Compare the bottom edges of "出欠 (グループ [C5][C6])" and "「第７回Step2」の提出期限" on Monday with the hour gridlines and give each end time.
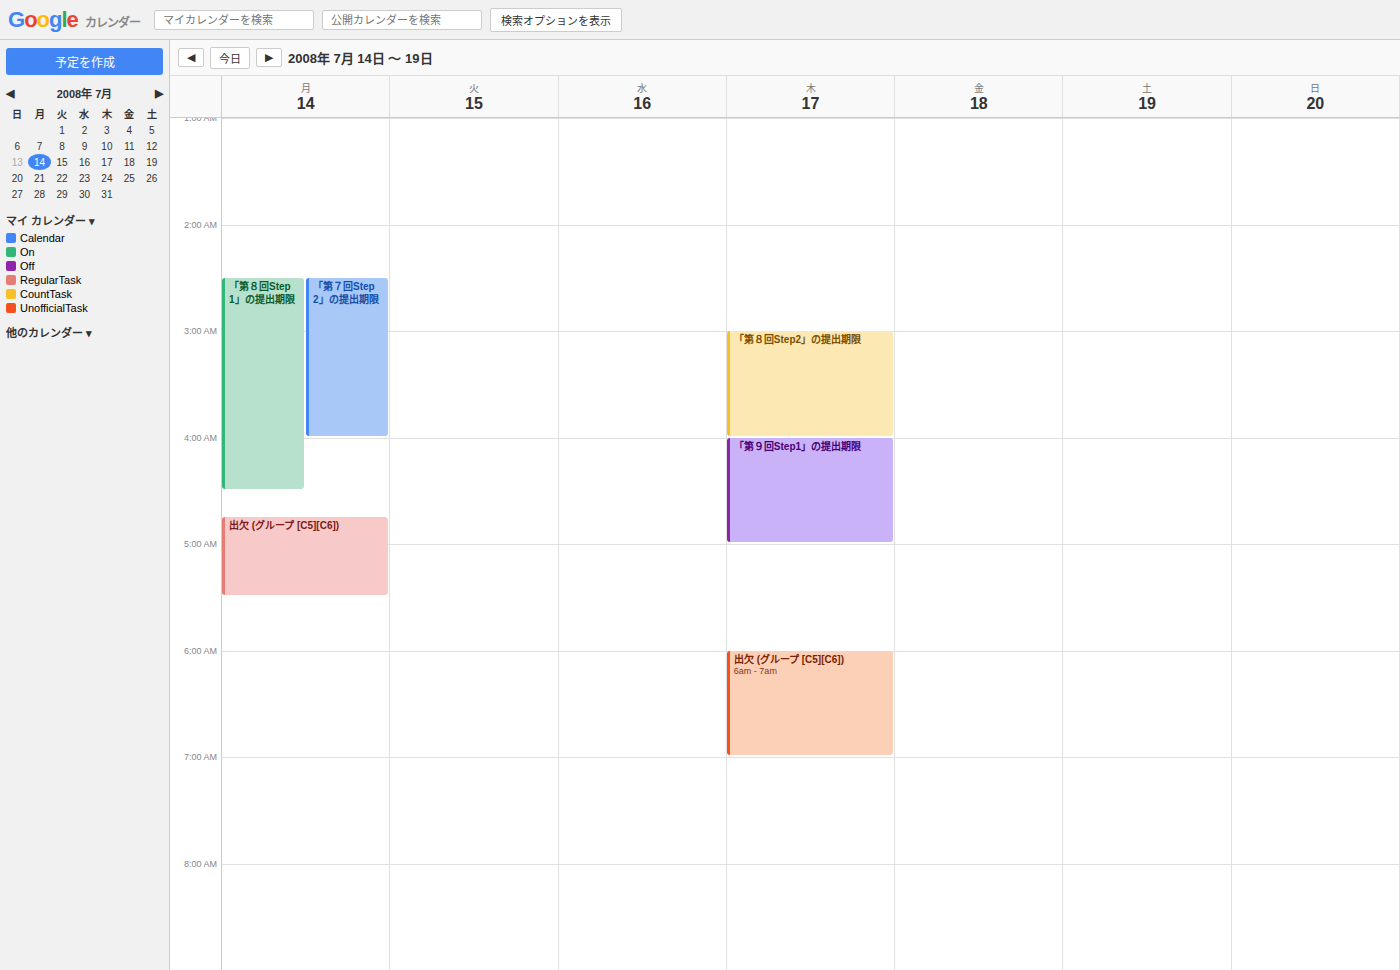
"出欠 (グループ [C5][C6])": 5:30 AM, halfway between the 5 AM and 6 AM lines. "「第７回Step2」の提出期限": 4:00 AM, exactly on the 4 AM line.